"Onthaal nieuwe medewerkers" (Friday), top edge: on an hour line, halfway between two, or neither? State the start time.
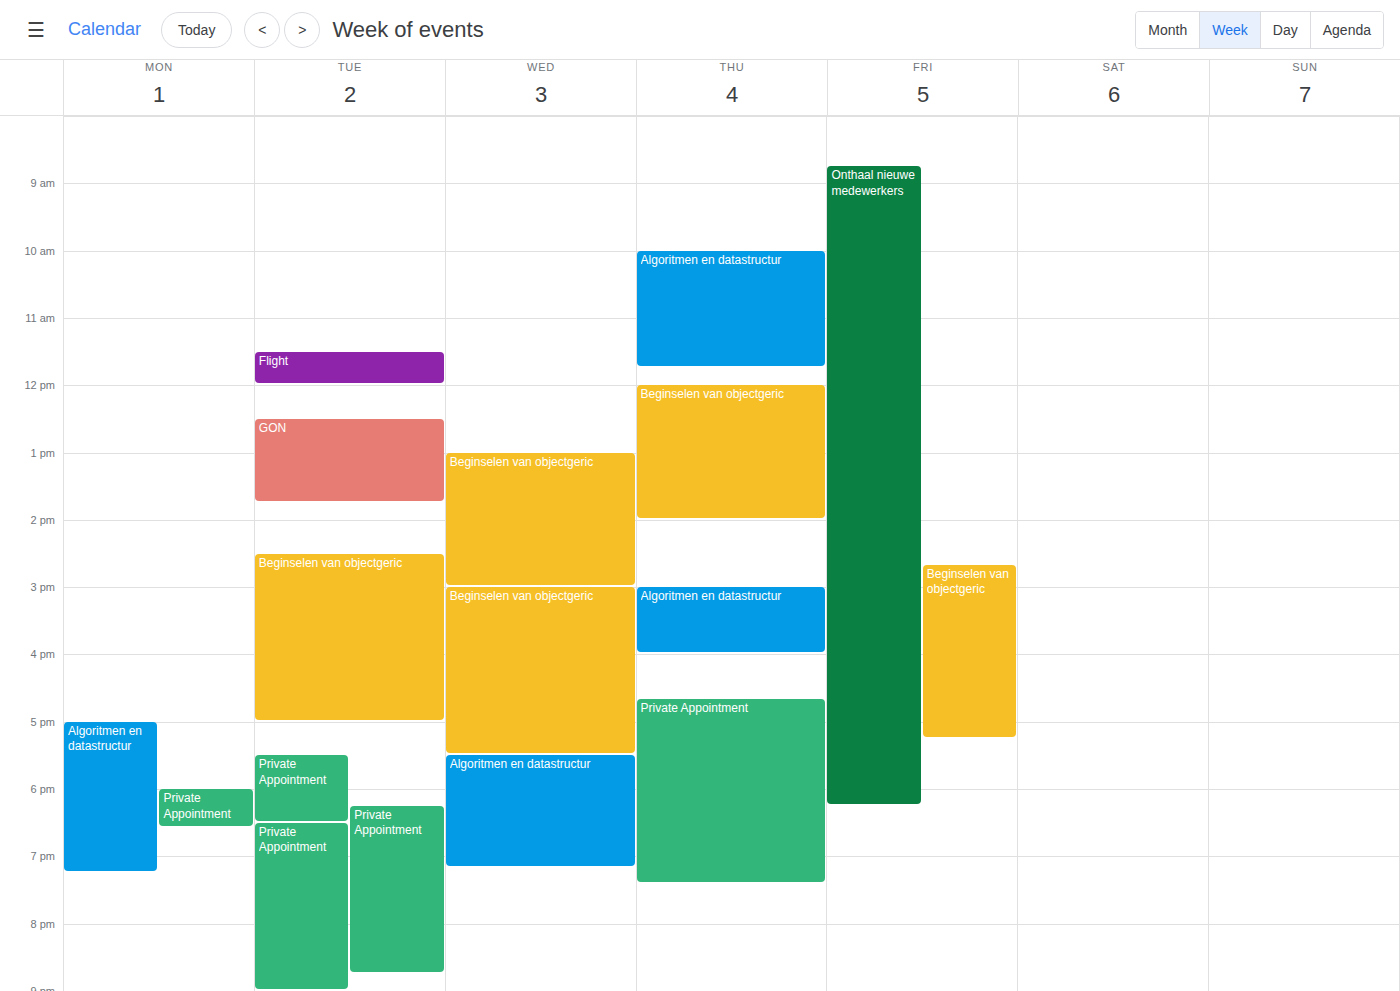
8:45 AM -- neither: three quarters of the way from the 8 AM line to the 9 AM line.